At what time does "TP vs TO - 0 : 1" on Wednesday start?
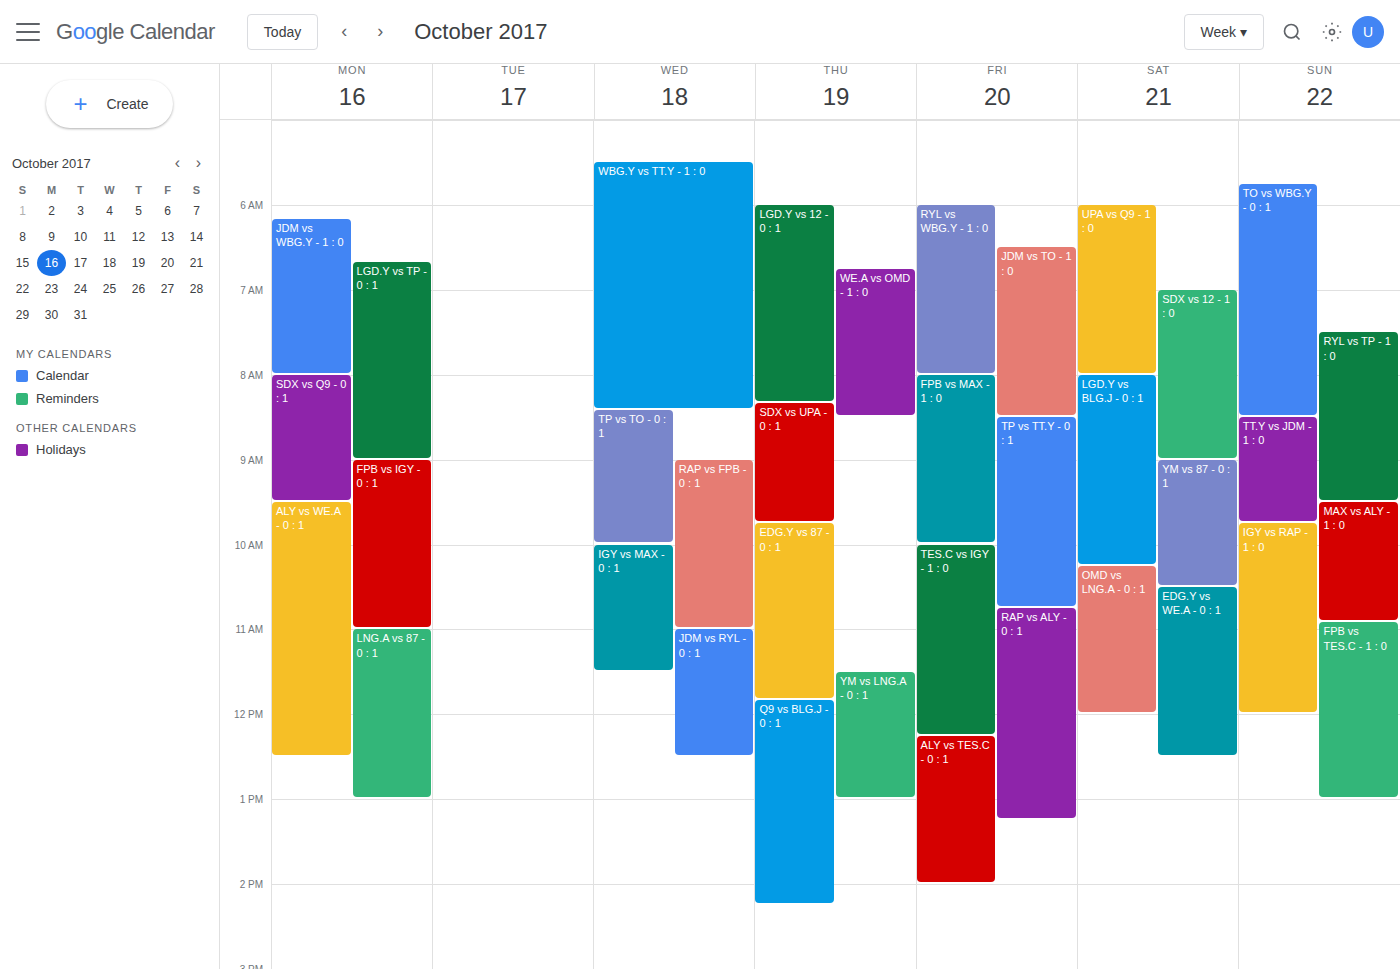
8:25 AM